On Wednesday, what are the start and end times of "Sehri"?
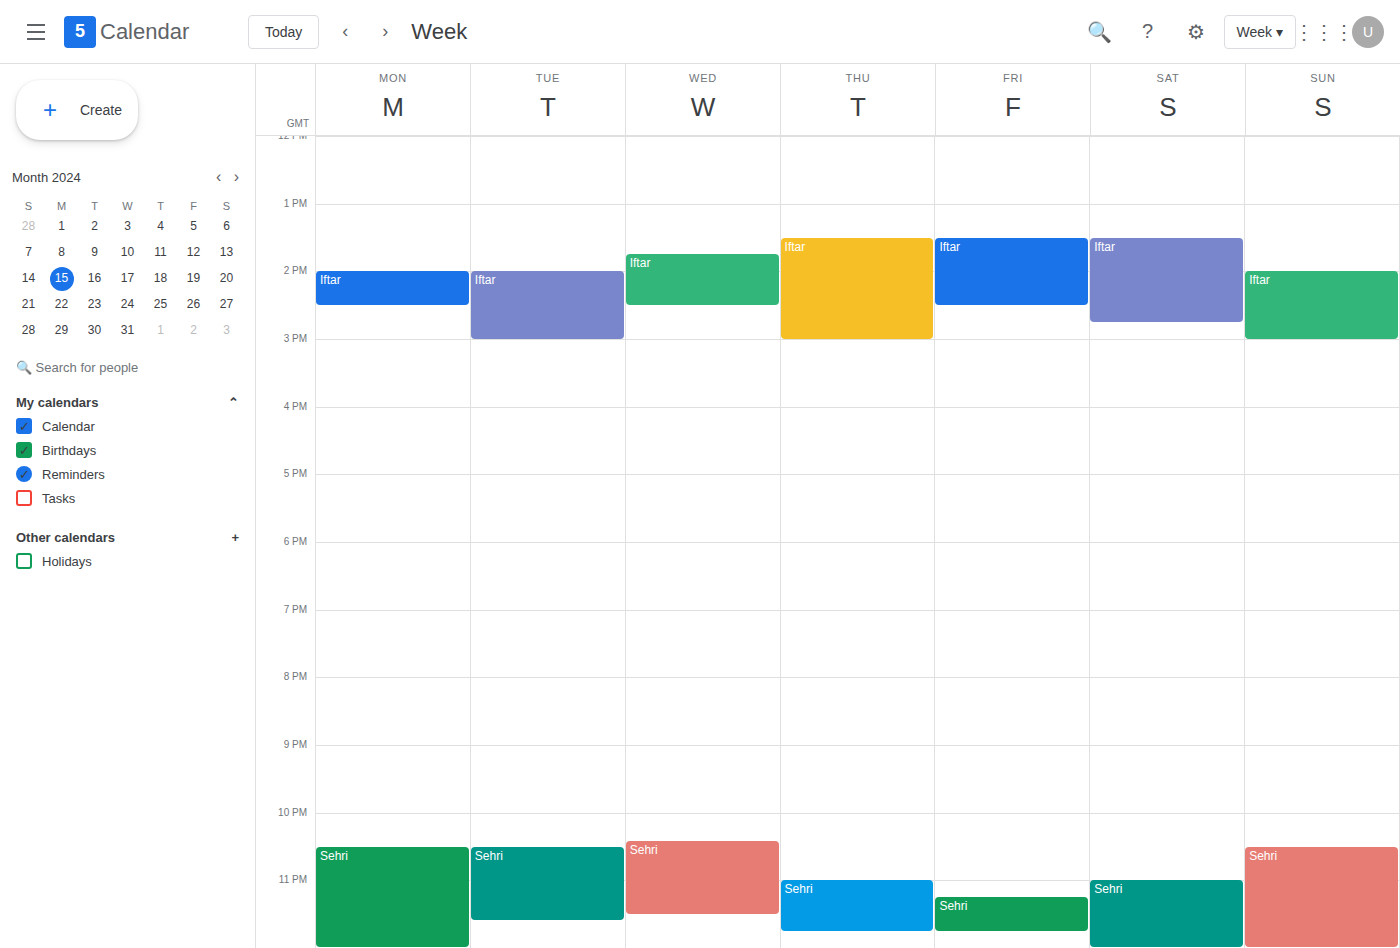
10:25 PM to 11:30 PM